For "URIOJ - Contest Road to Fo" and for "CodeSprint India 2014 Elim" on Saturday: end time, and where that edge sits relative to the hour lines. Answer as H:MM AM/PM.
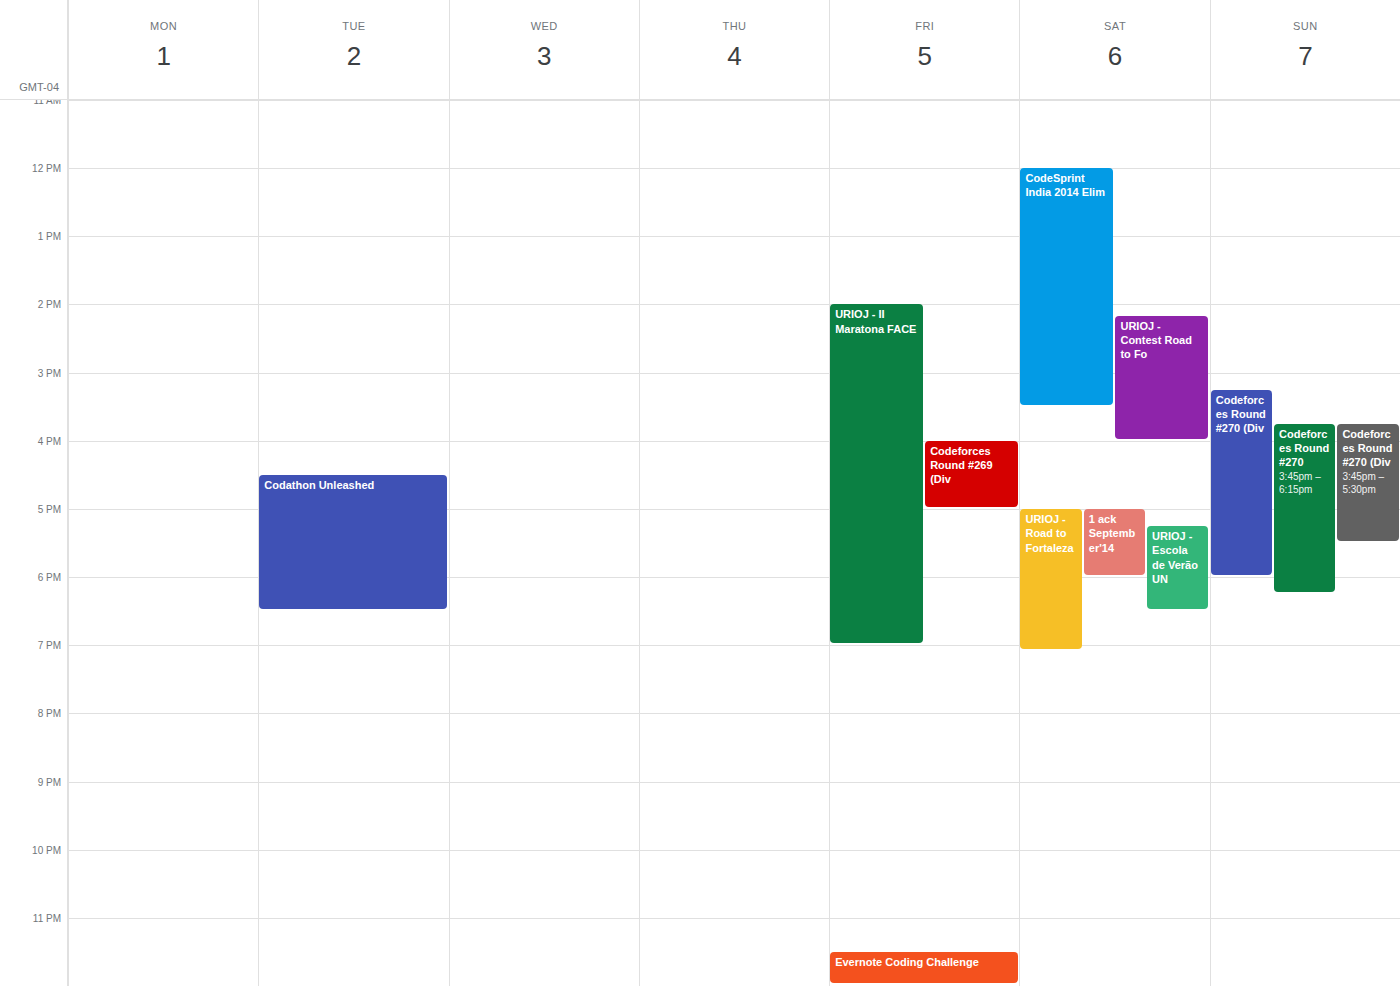
"URIOJ - Contest Road to Fo": 4:00 PM, exactly on the 4 PM line. "CodeSprint India 2014 Elim": 3:30 PM, halfway between the 3 PM and 4 PM lines.